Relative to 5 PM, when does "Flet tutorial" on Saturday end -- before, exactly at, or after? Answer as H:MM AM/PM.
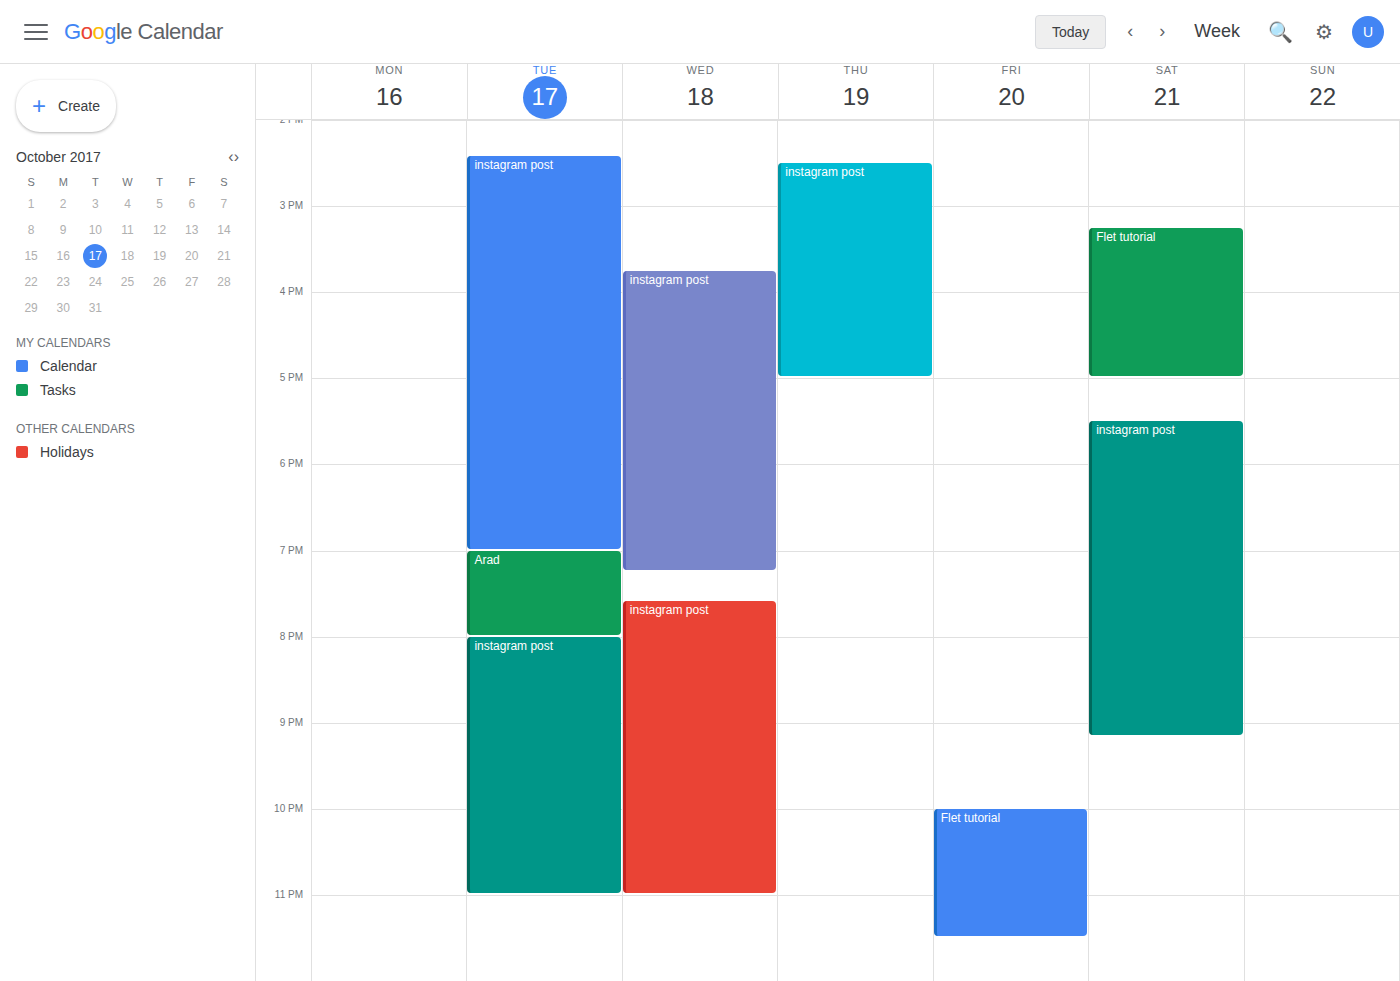
5:00 PM -- exactly at 5 PM, on the 5 PM line.